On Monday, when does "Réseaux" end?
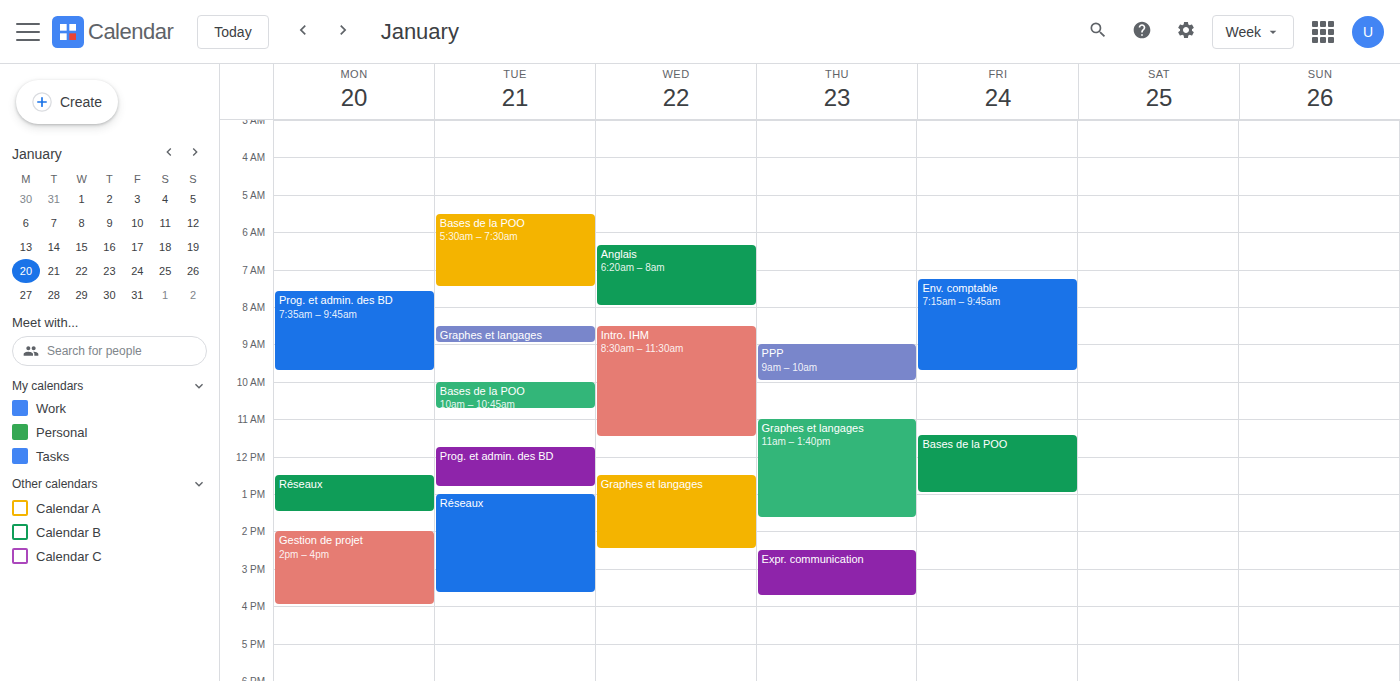
1:30 PM